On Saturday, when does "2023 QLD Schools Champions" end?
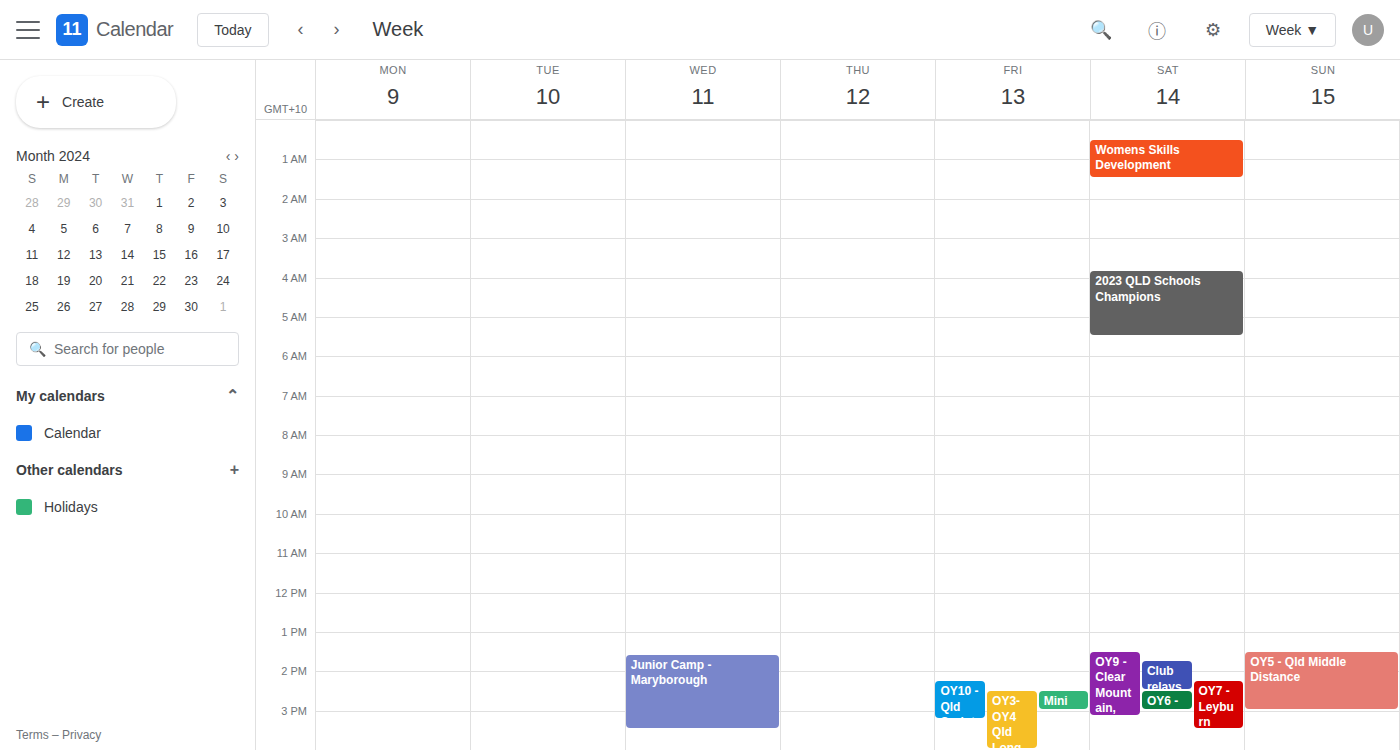
05:30